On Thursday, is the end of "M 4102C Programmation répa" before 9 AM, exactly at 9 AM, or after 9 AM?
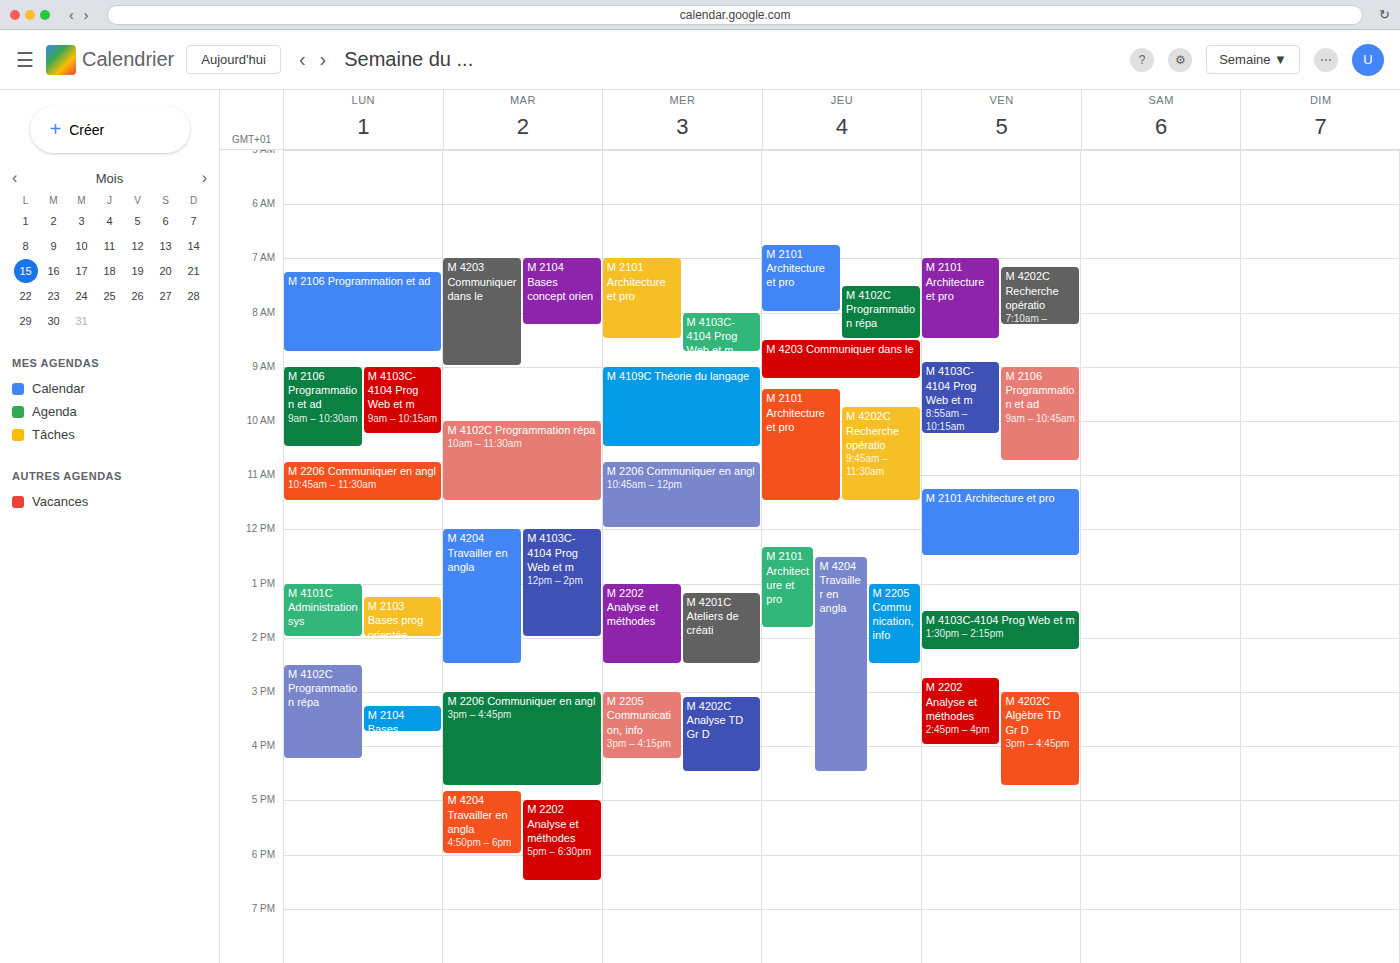
8:30 AM -- before 9 AM, 30 minutes above the 9 AM line.